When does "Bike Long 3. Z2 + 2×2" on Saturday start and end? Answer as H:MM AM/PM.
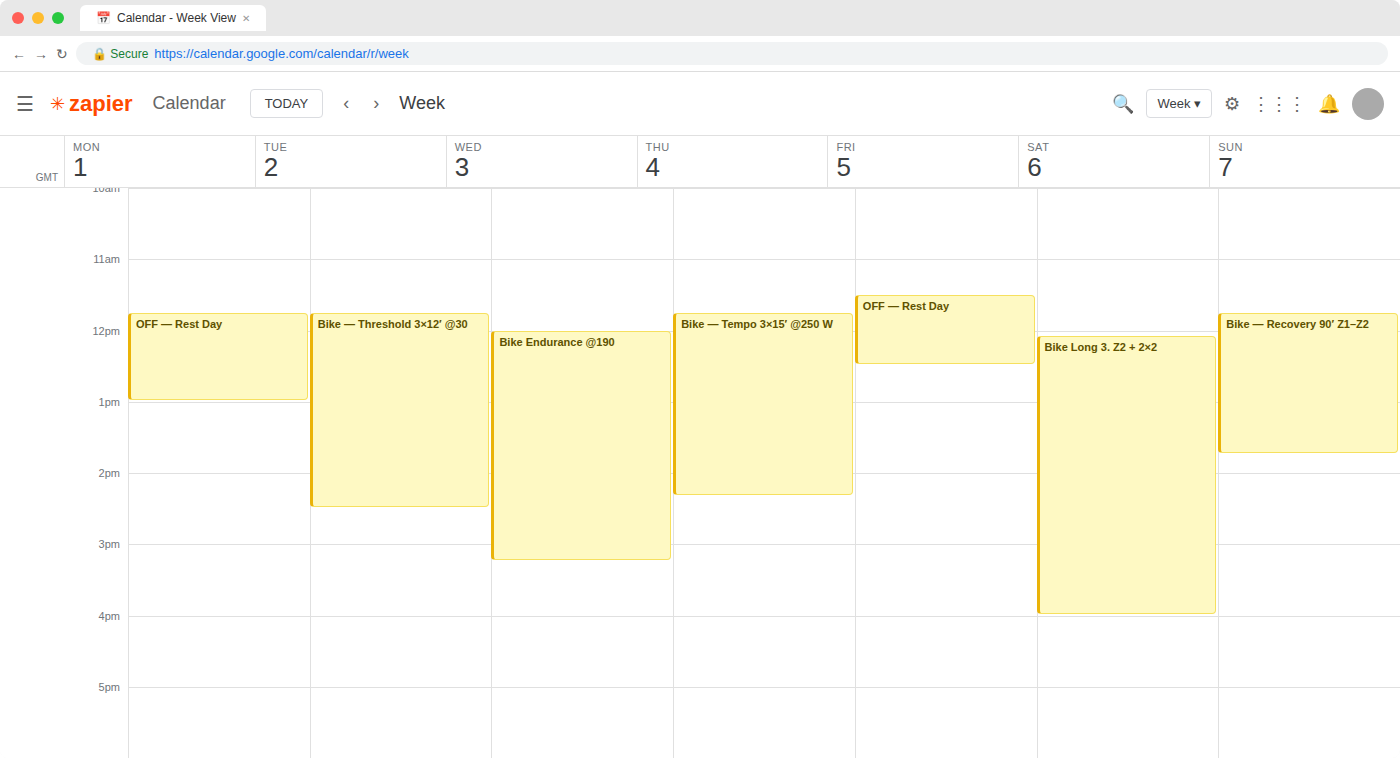
12:05 PM to 4:00 PM